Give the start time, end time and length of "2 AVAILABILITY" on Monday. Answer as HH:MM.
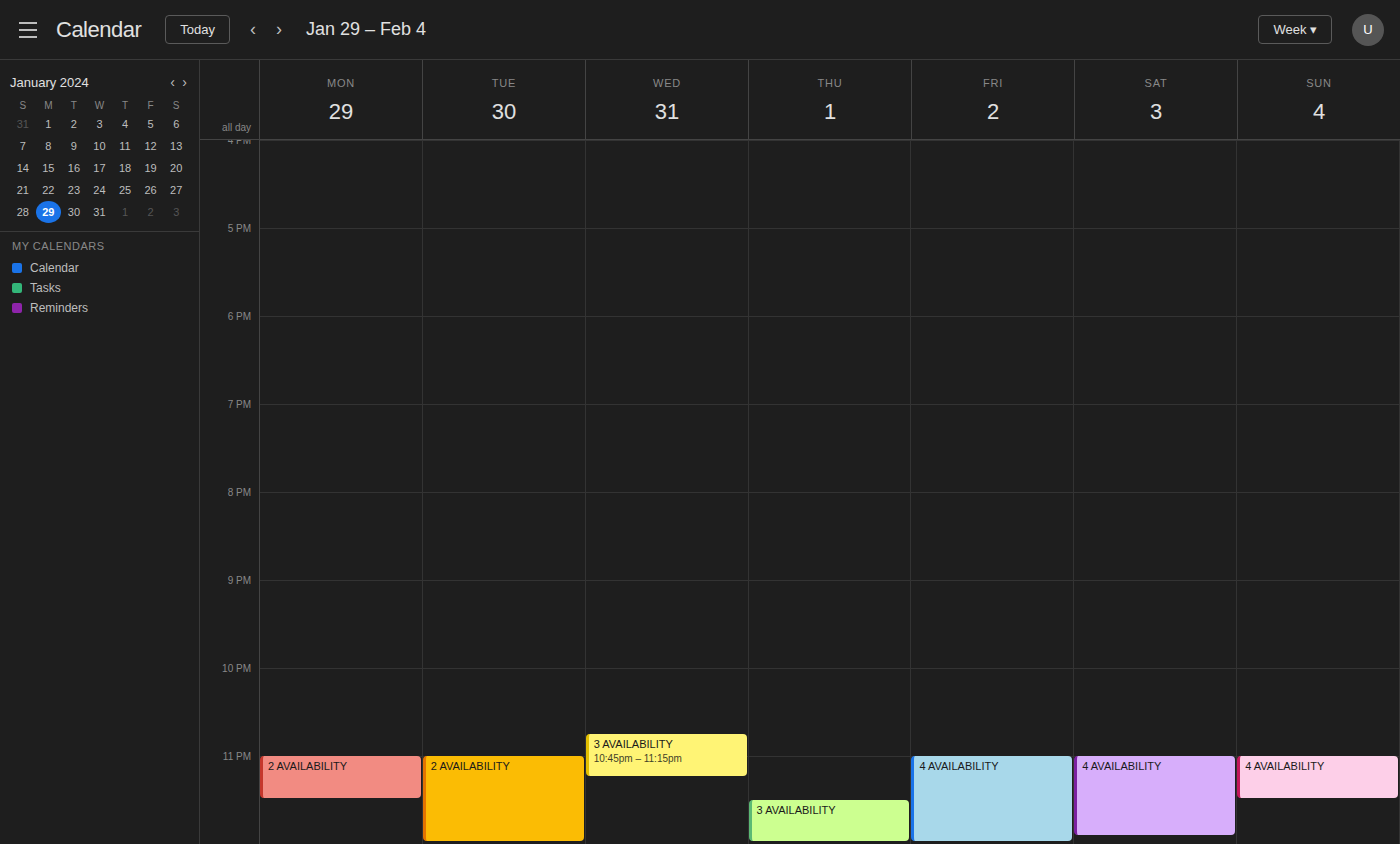
23:00 to 23:30, 30 minutes